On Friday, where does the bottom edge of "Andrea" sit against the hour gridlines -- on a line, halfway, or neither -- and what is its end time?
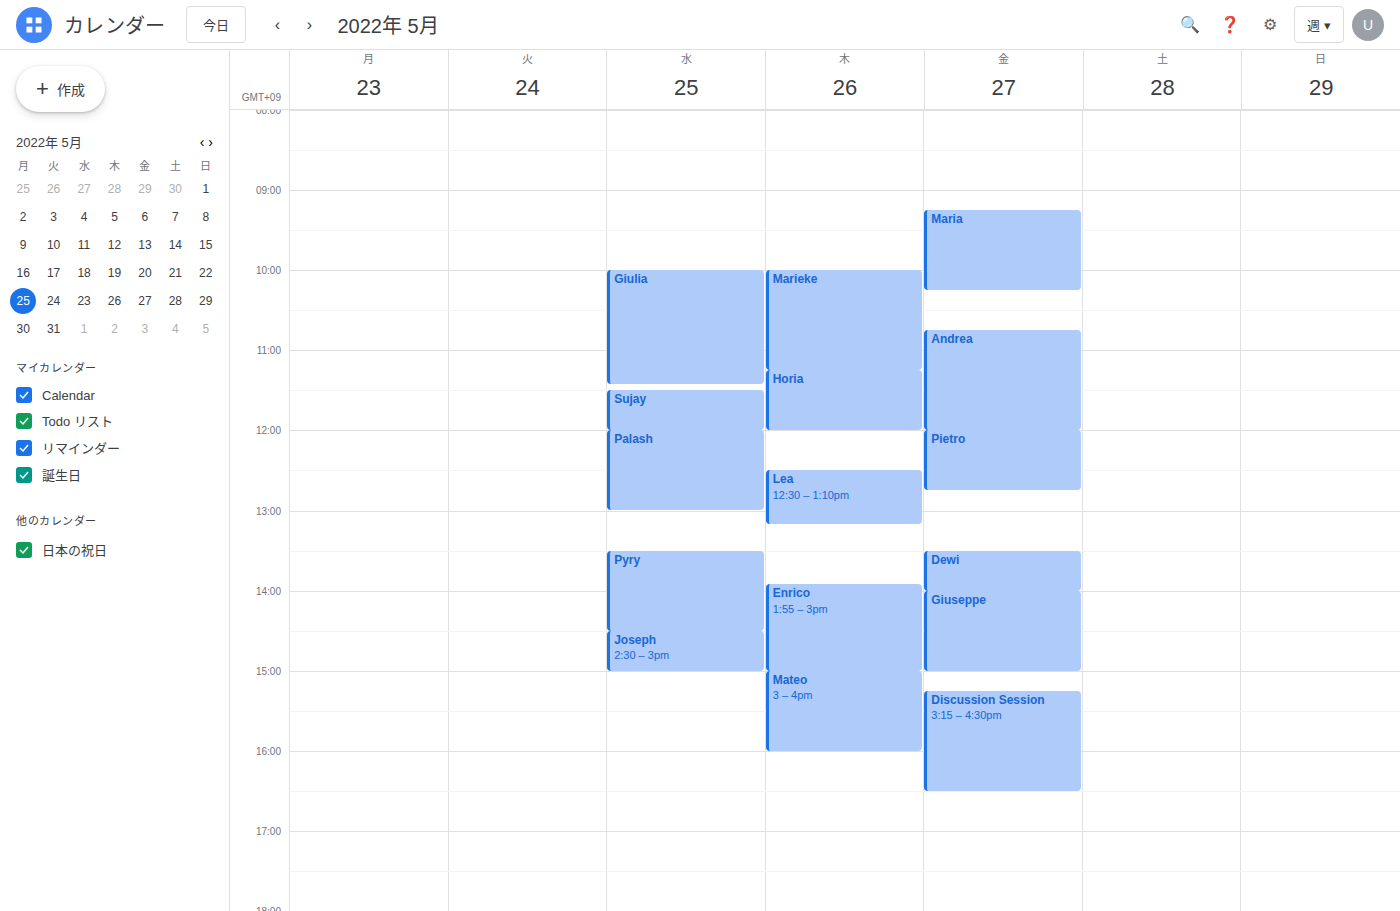
12:00 -- exactly on the 12:00 line.